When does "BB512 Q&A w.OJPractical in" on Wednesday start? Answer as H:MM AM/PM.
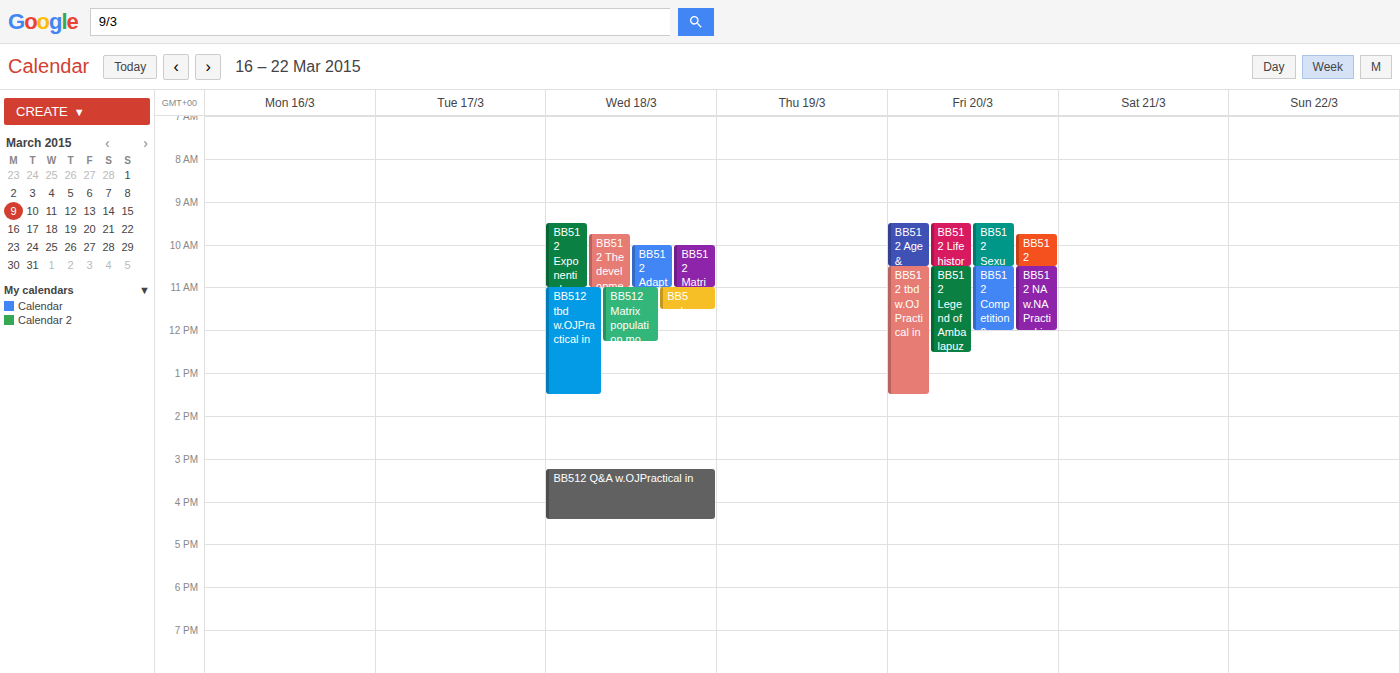
3:15 PM